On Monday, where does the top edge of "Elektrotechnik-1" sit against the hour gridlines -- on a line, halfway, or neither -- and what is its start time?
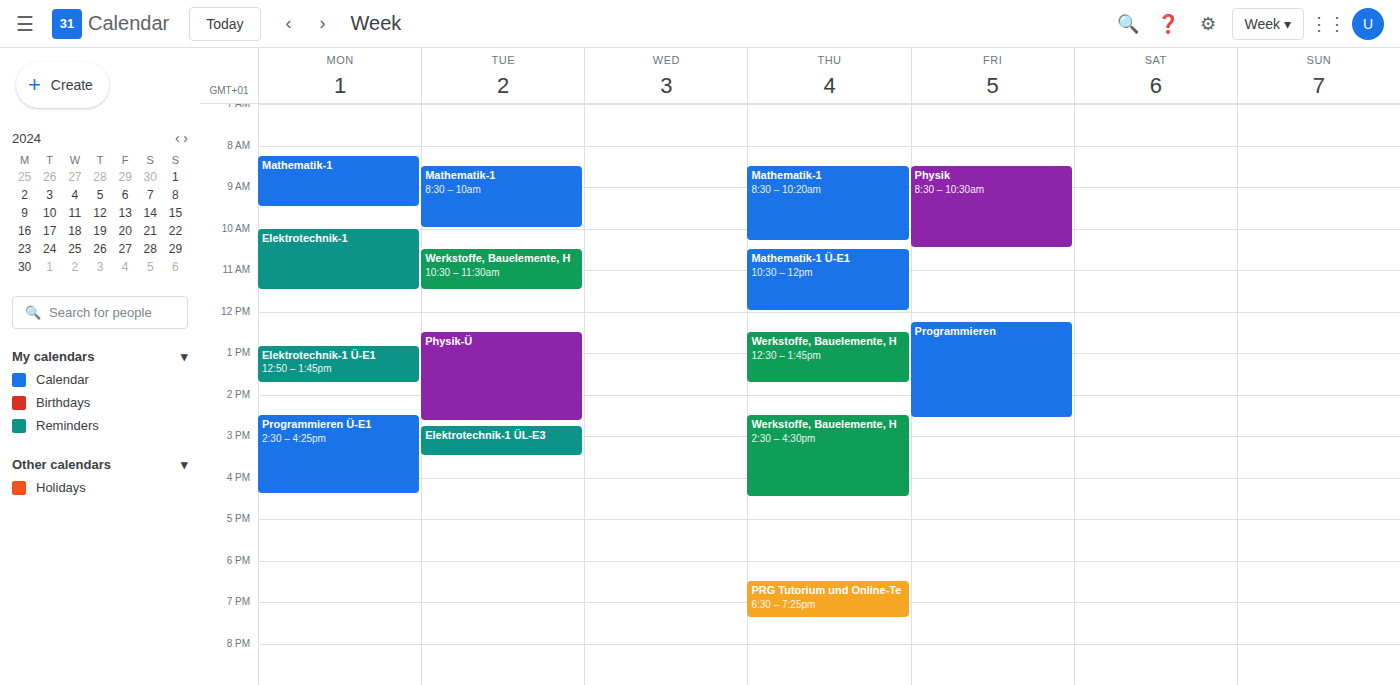
10:00 AM -- exactly on the 10 AM line.